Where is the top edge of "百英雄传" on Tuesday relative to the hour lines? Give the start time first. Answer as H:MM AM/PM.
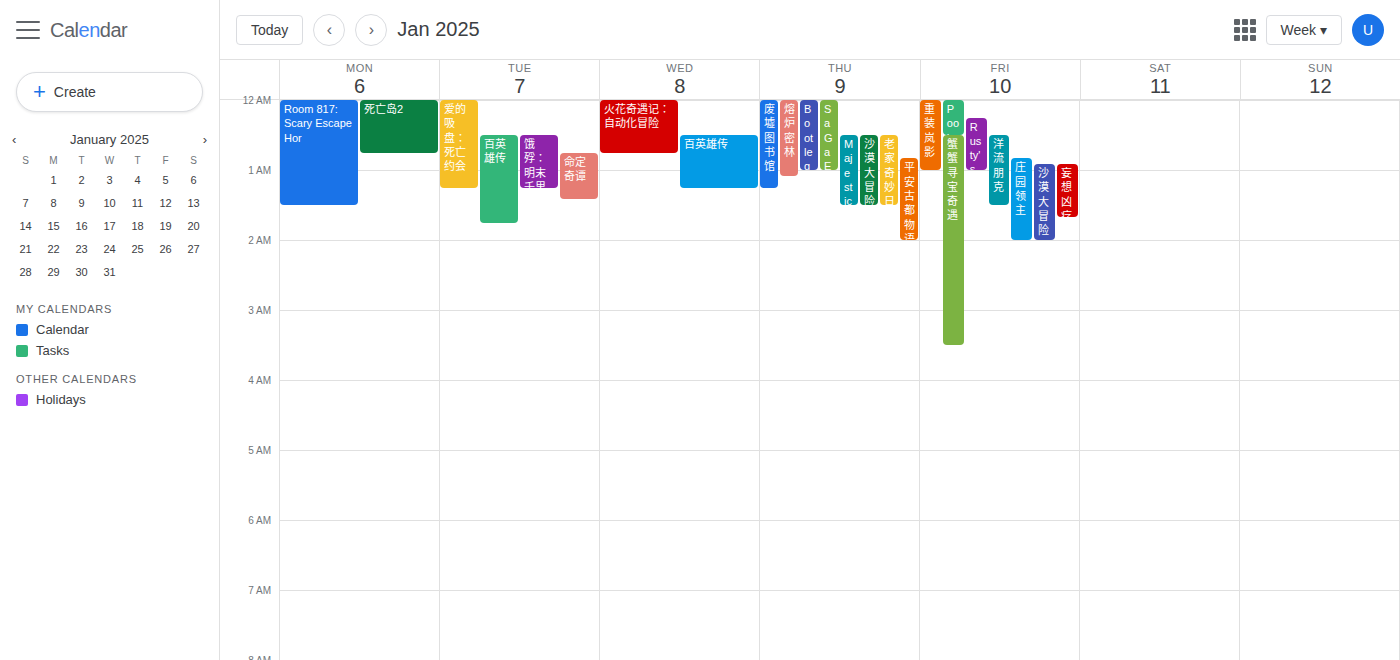
12:30 AM -- halfway between the 12 AM and 1 AM lines.